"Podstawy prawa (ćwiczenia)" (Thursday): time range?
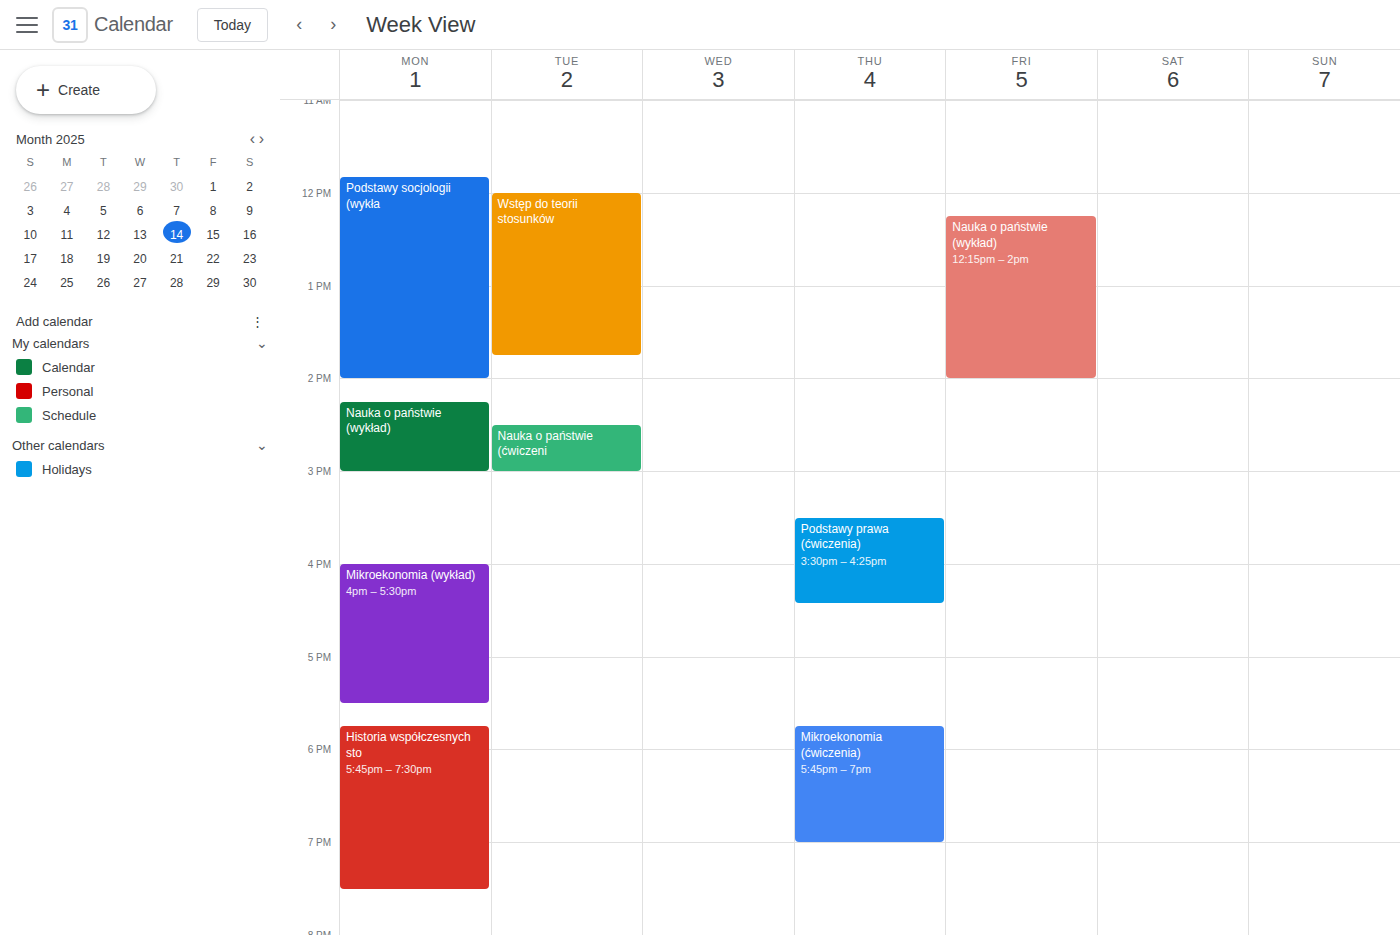
15:30 to 16:25